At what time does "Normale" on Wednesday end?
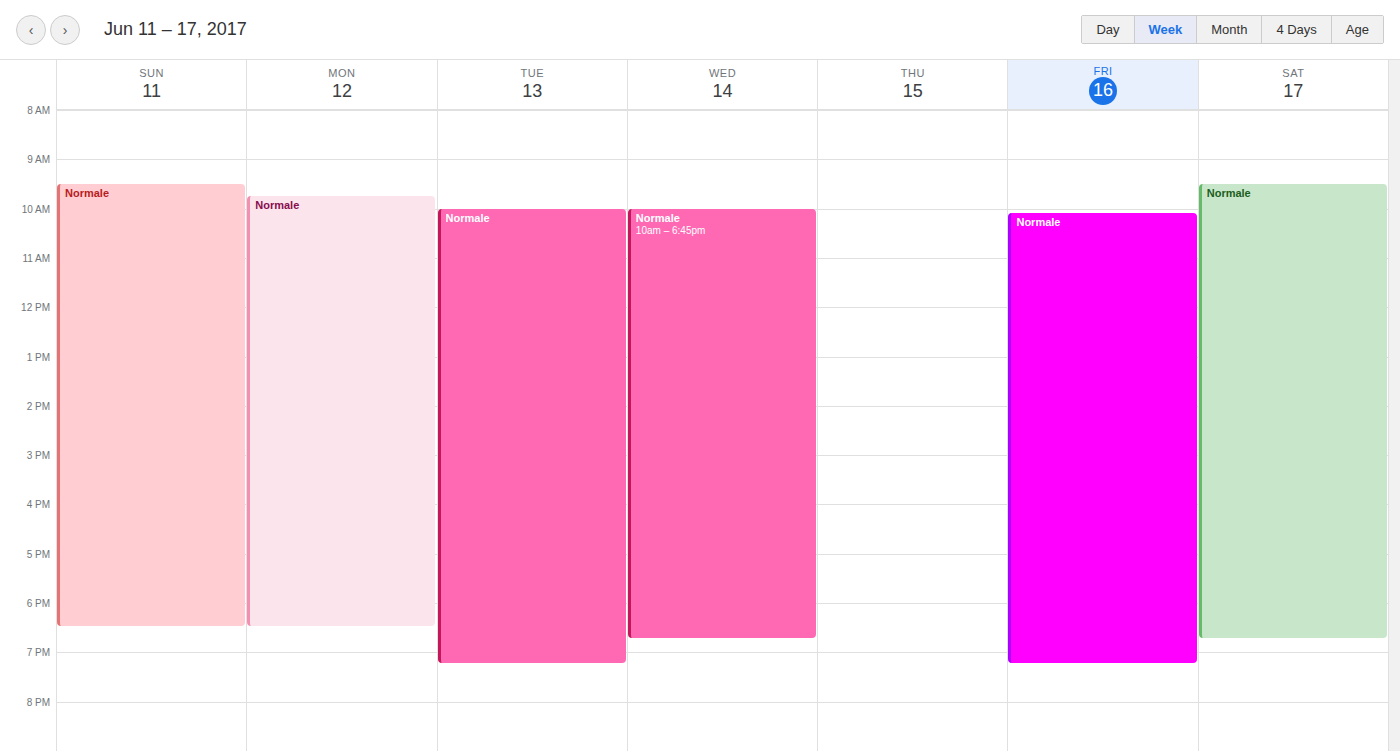
6:45 PM